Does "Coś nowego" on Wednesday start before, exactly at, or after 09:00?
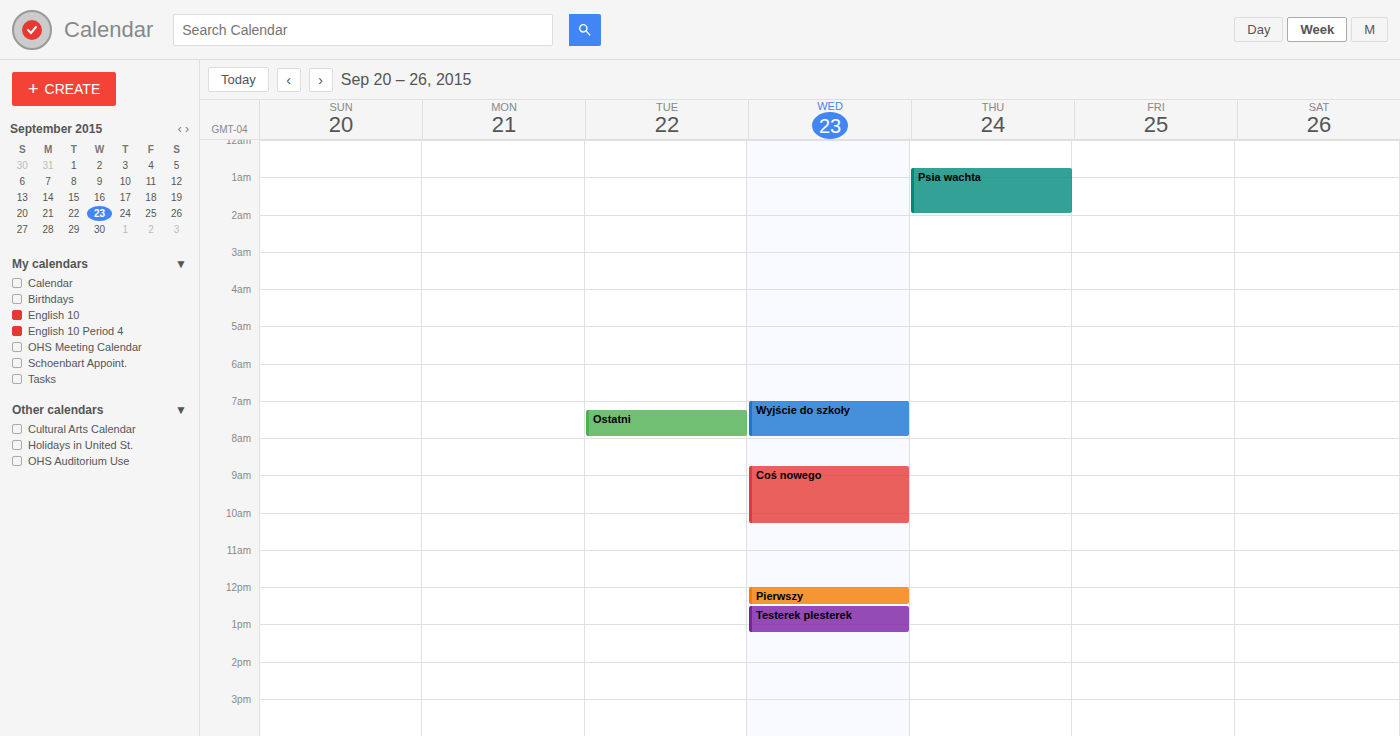
08:45 -- before 09:00, 15 minutes above the 09:00 line.